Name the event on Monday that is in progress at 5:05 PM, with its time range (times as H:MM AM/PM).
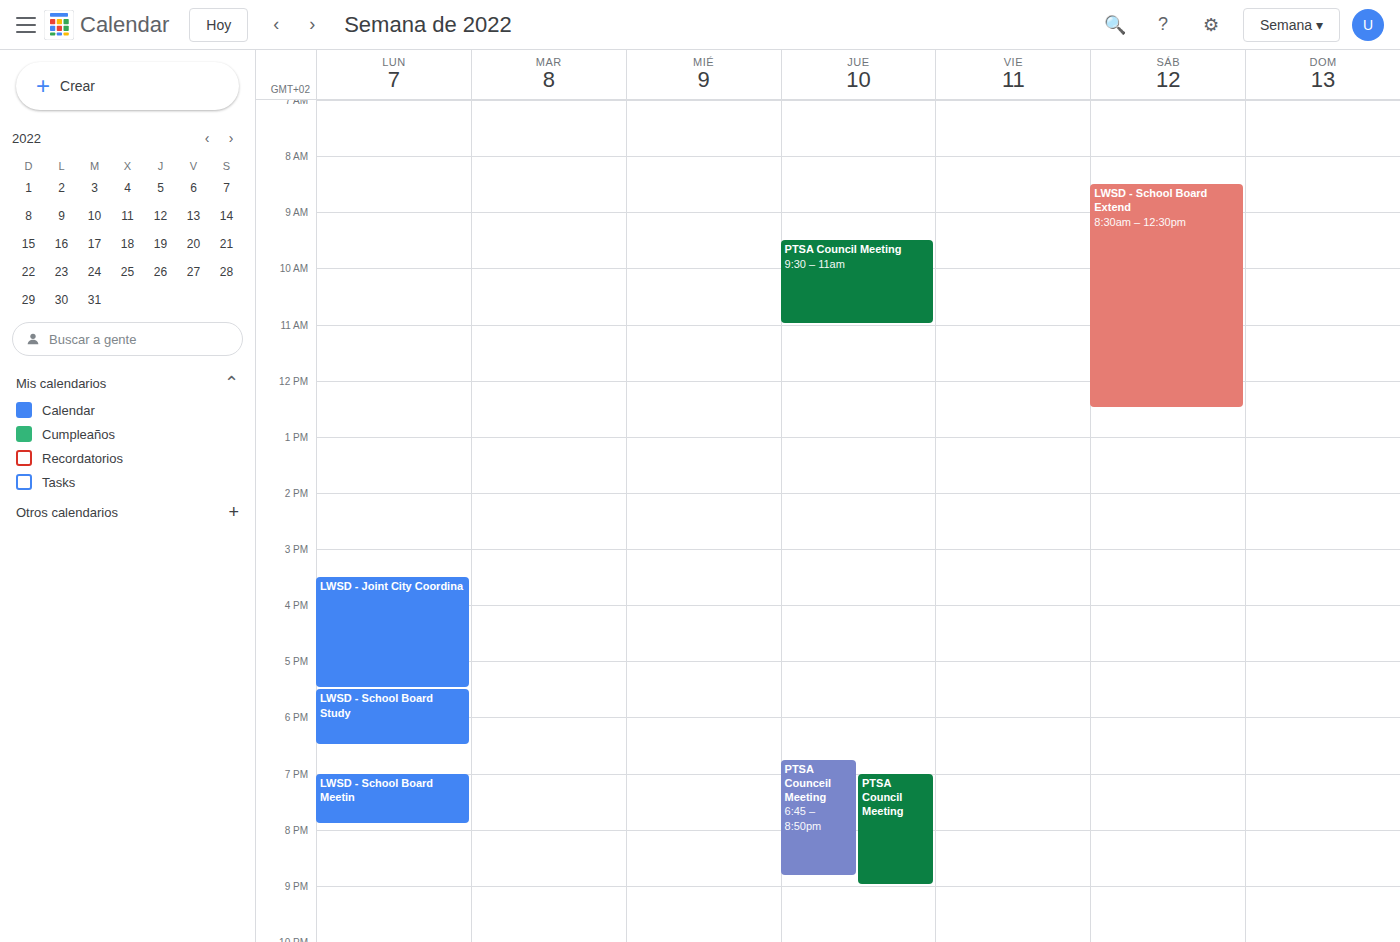
"LWSD - Joint City Coordina", 3:30 PM to 5:30 PM